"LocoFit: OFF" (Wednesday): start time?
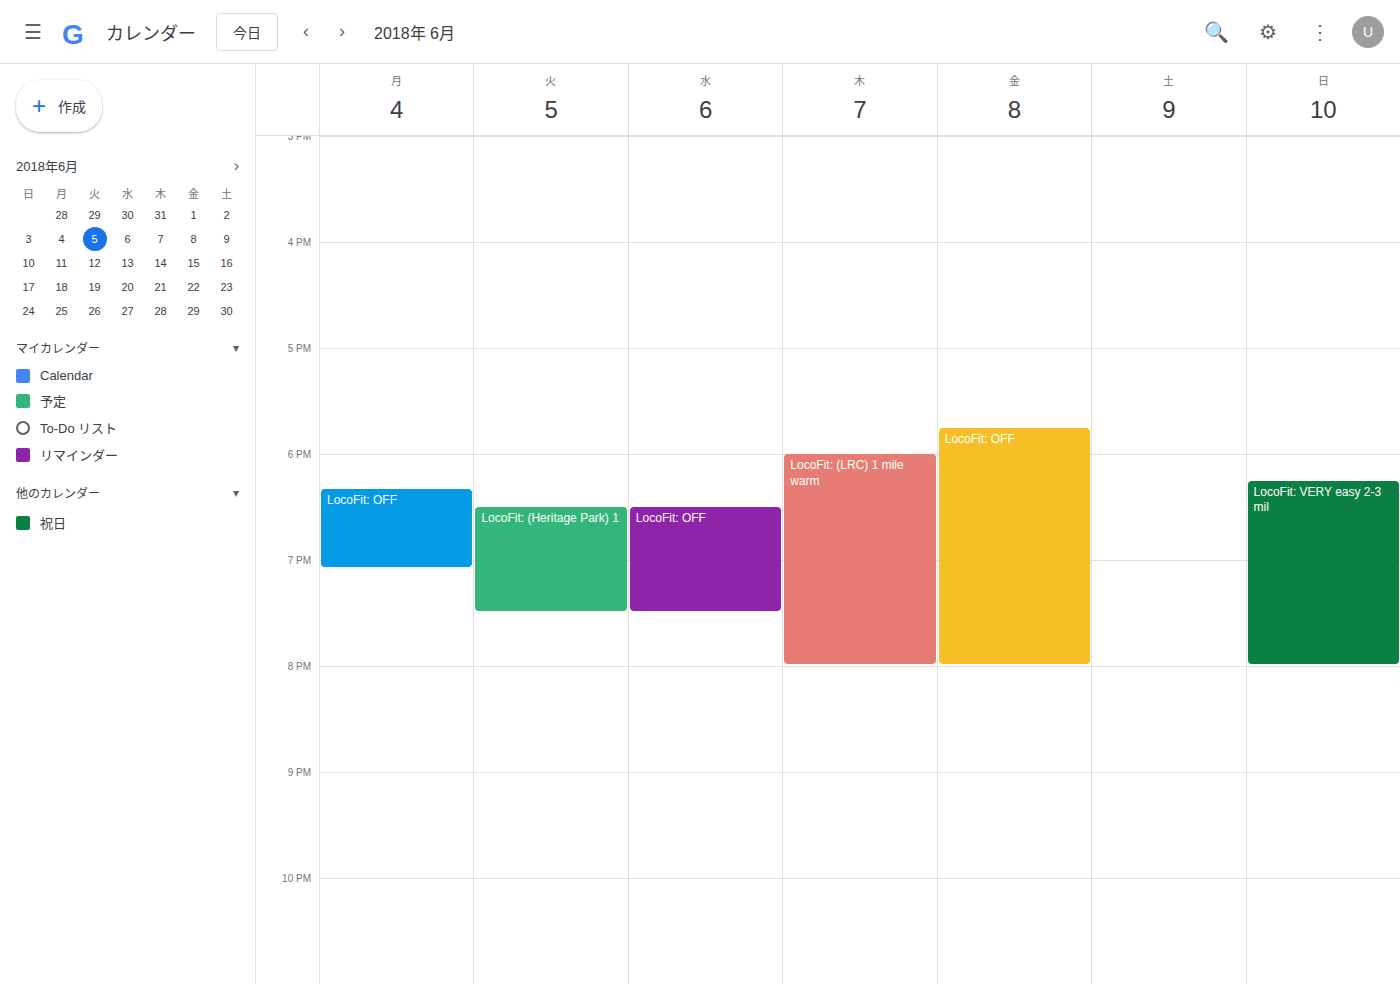
6:30 PM